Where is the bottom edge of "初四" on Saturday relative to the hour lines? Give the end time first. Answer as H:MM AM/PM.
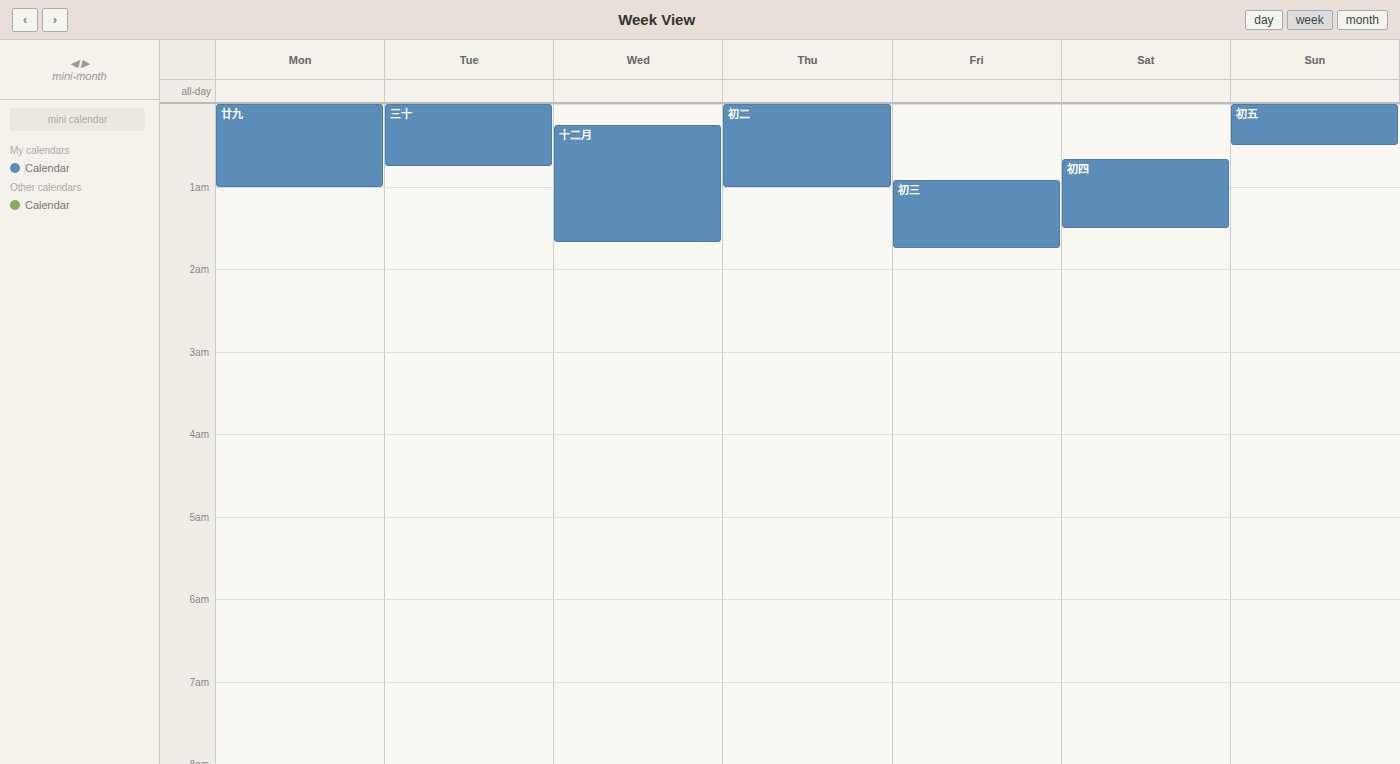
1:30 AM -- halfway between the 1 AM and 2 AM lines.